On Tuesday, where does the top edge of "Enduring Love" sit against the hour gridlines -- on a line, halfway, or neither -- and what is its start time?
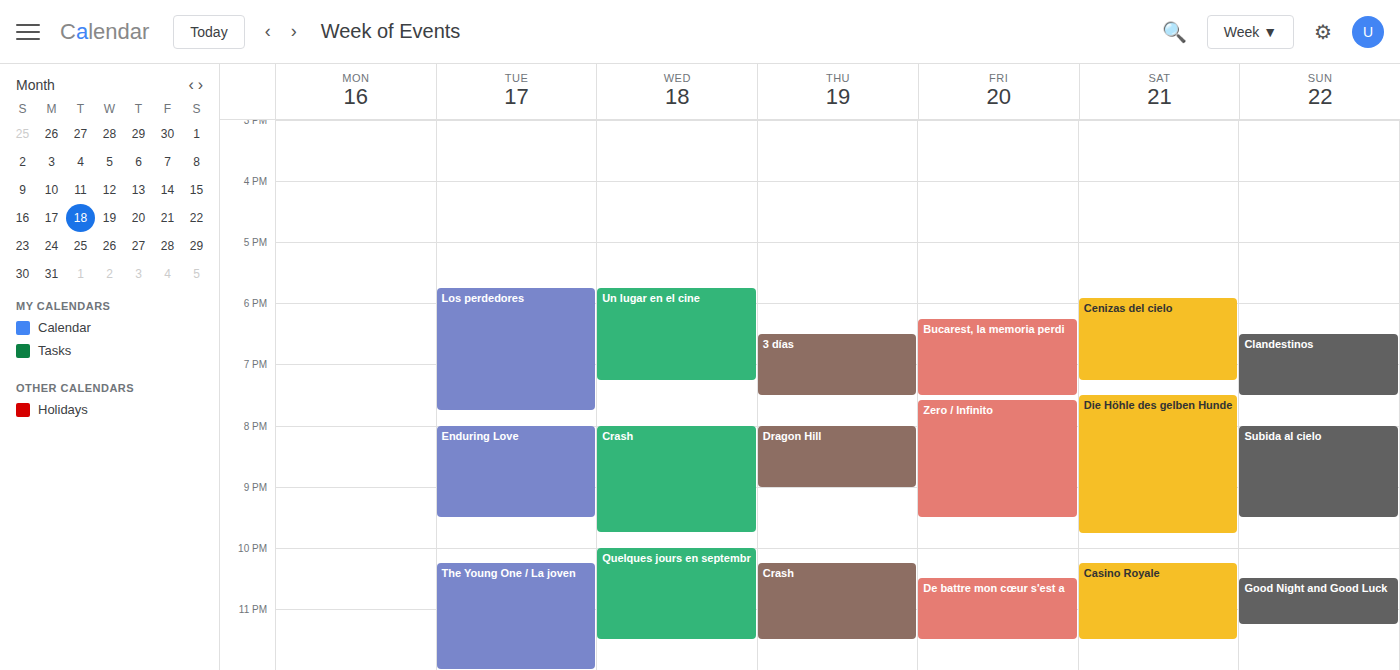
8:00 PM -- exactly on the 8 PM line.